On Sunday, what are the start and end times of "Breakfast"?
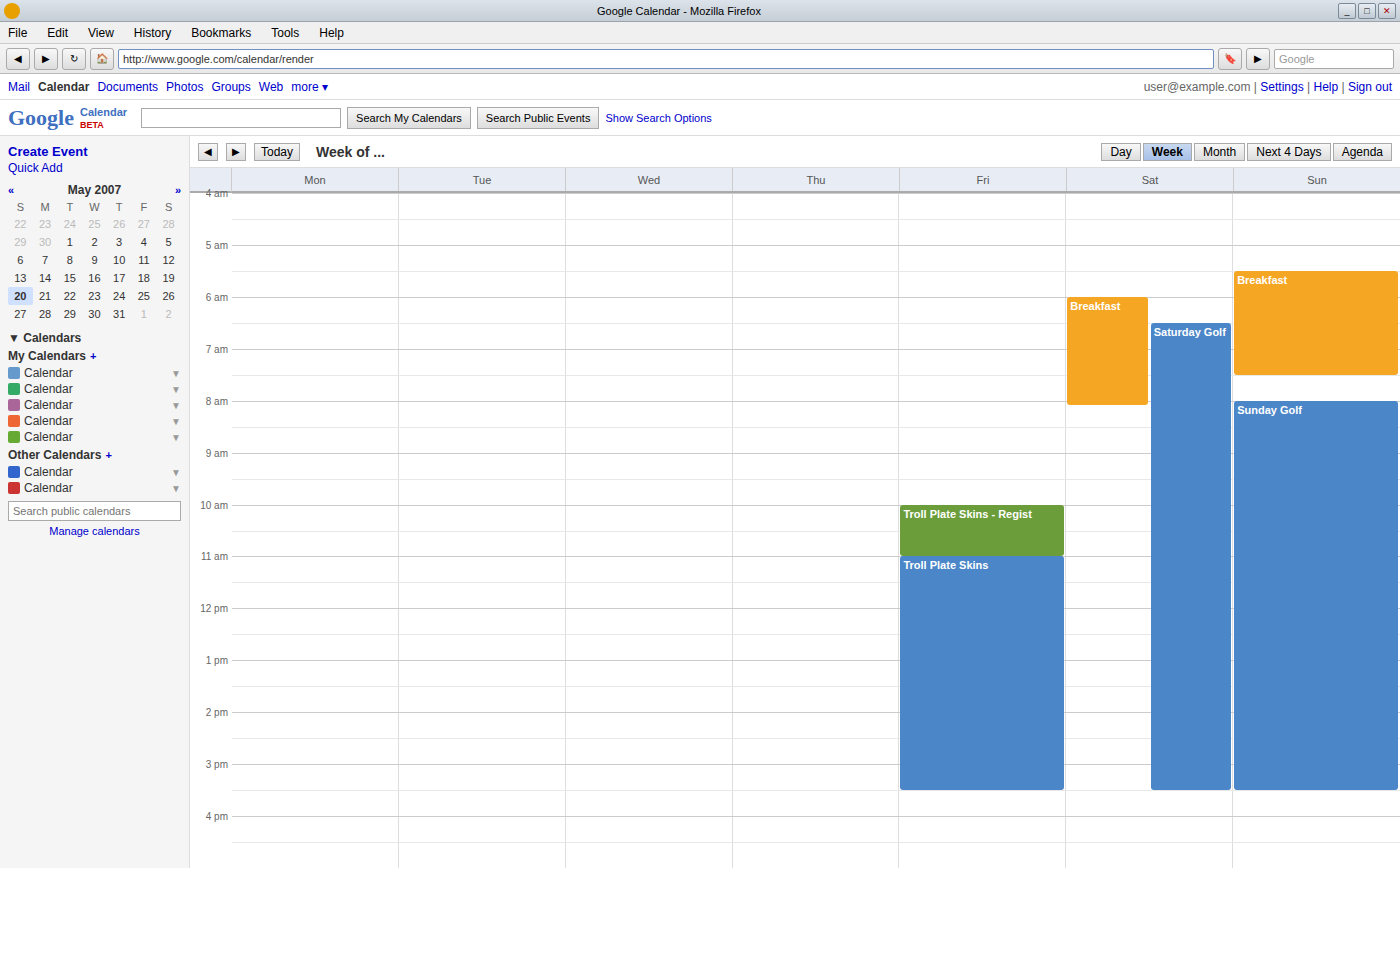
5:30 AM to 7:30 AM